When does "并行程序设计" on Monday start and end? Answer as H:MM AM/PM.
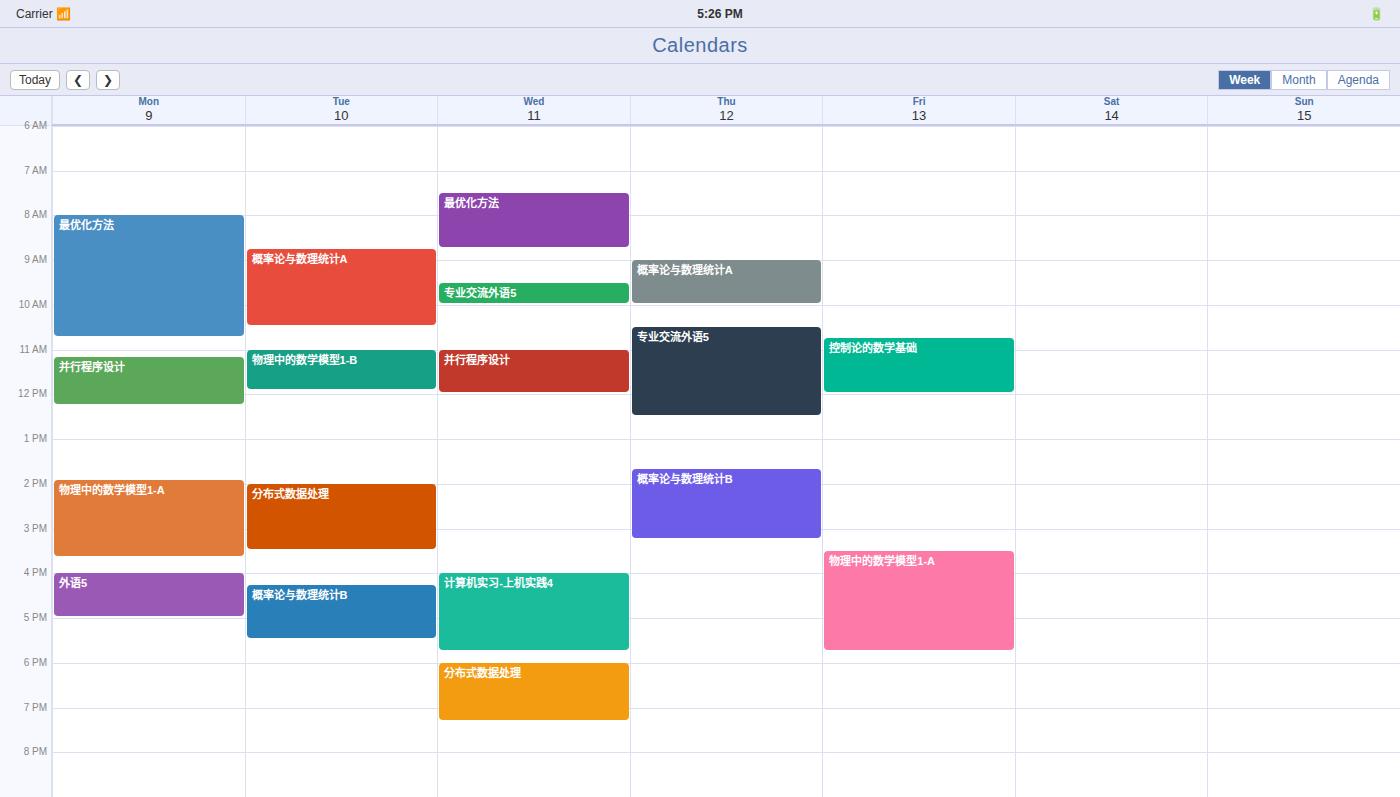
11:10 AM to 12:15 PM